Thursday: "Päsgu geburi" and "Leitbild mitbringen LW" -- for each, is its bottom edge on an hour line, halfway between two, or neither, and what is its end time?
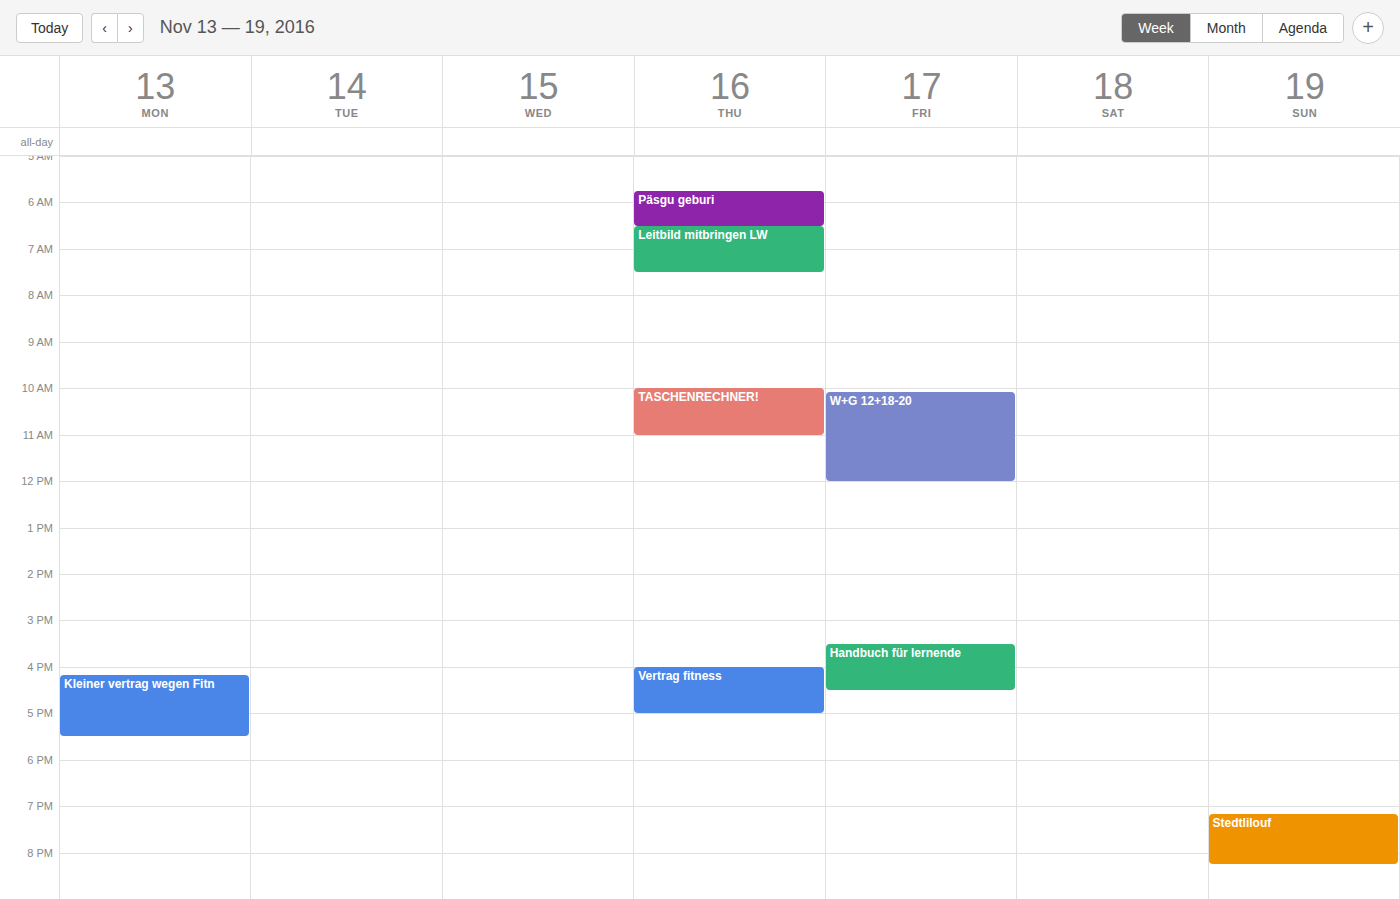
"Päsgu geburi": 6:30 AM, halfway between the 6 AM and 7 AM lines. "Leitbild mitbringen LW": 7:30 AM, halfway between the 7 AM and 8 AM lines.